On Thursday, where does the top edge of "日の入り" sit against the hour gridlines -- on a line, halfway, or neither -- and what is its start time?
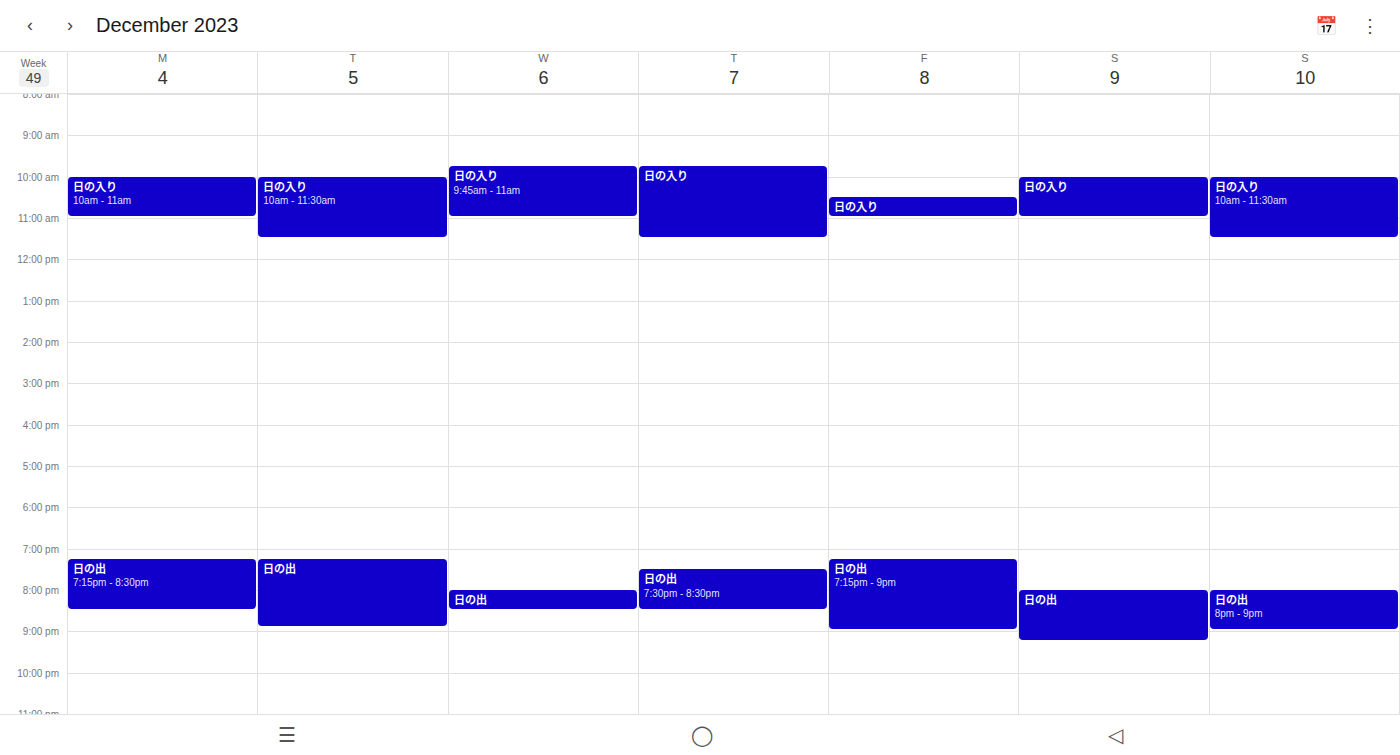
9:45 AM -- neither: three quarters of the way from the 9 AM line to the 10 AM line.